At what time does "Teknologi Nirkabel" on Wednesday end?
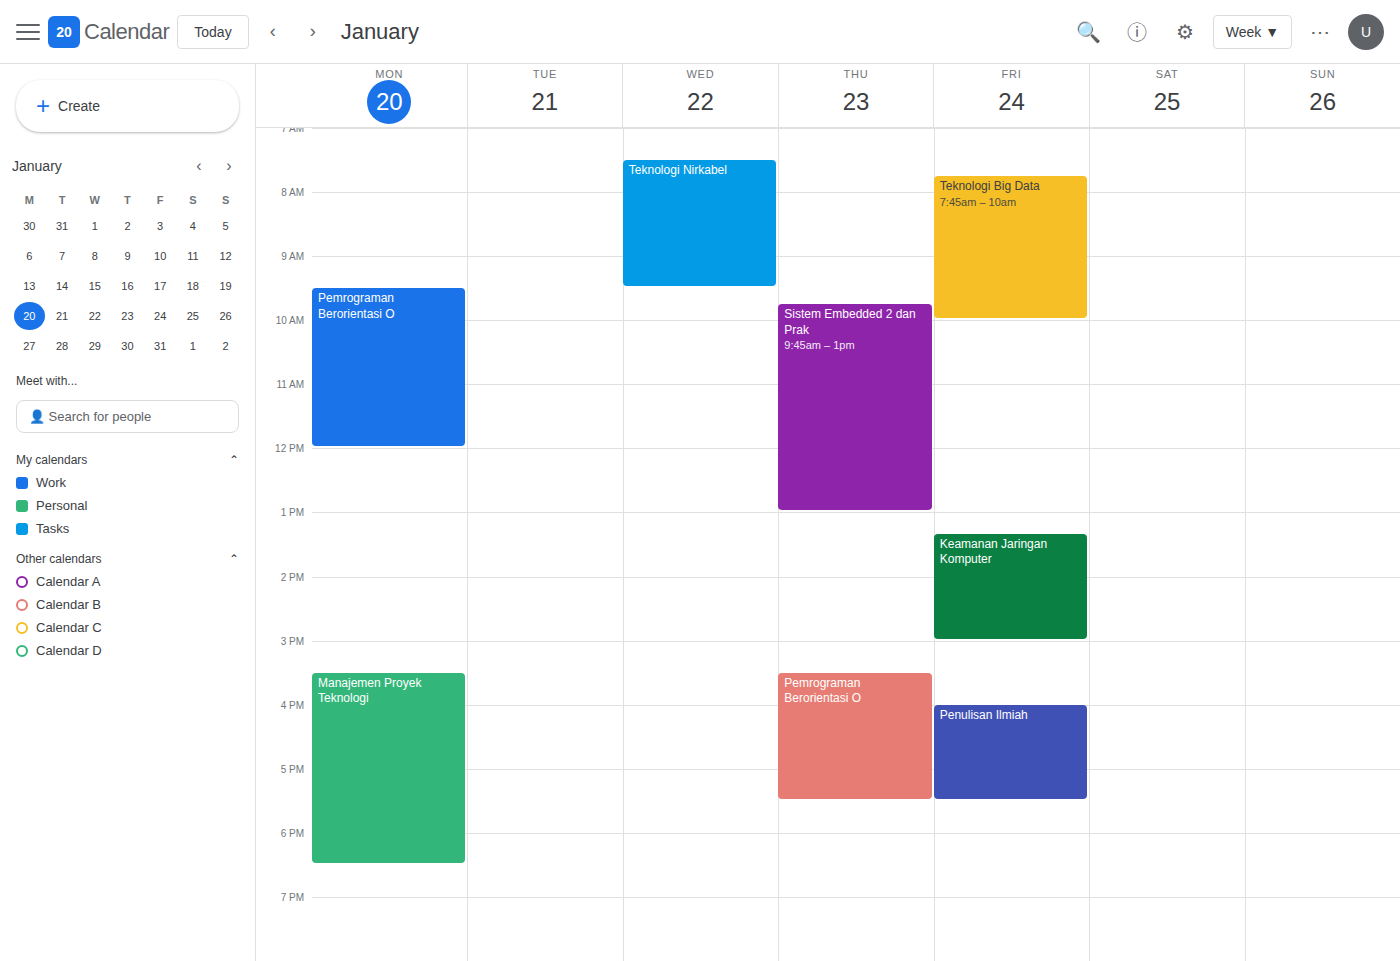
9:30 AM